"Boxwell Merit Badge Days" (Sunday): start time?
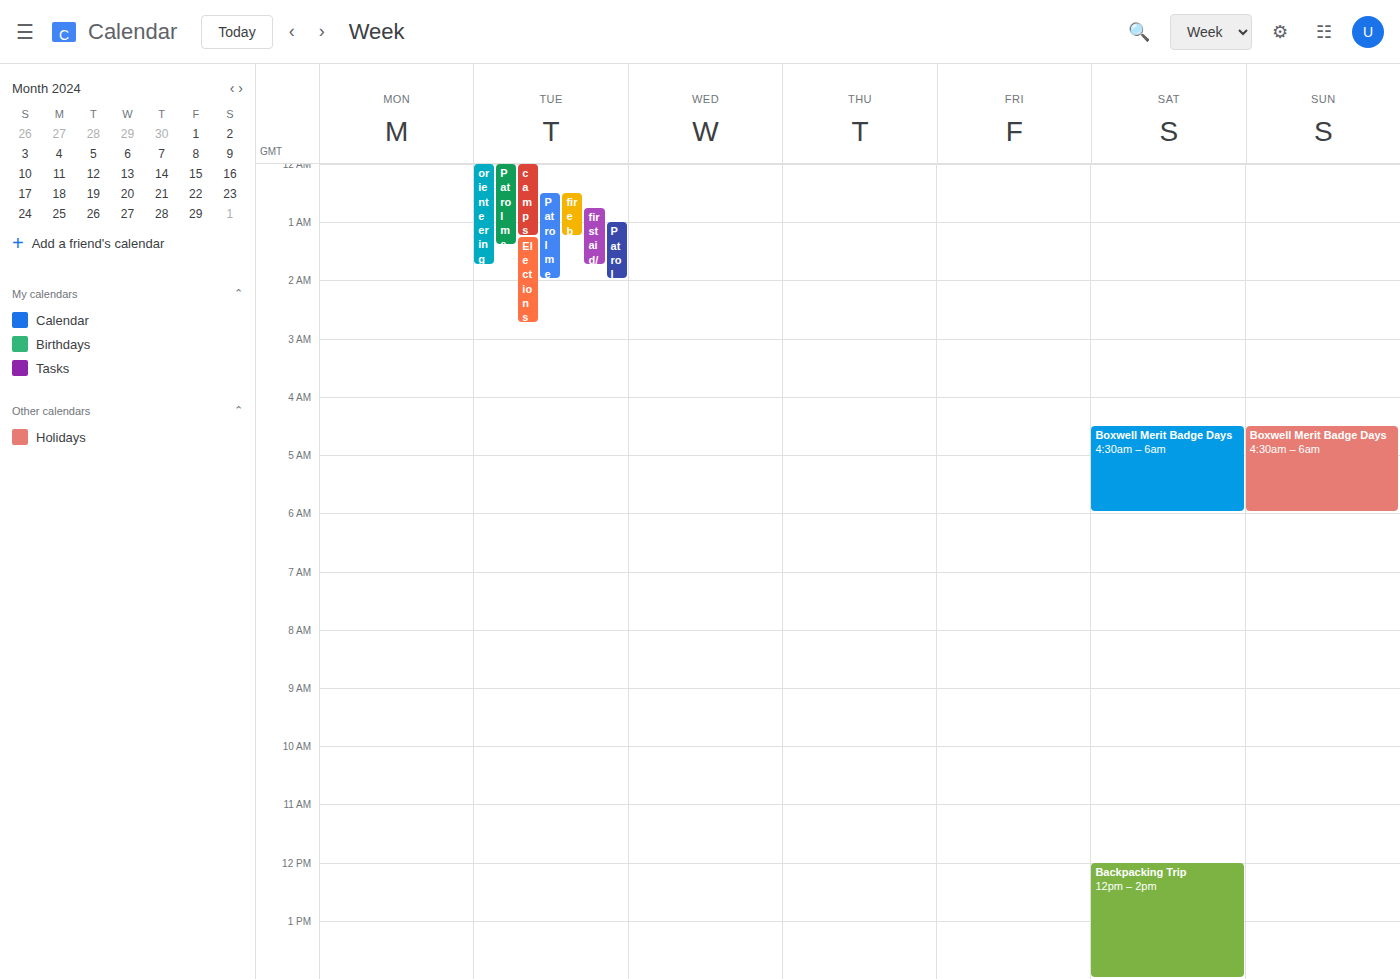
4:30 AM